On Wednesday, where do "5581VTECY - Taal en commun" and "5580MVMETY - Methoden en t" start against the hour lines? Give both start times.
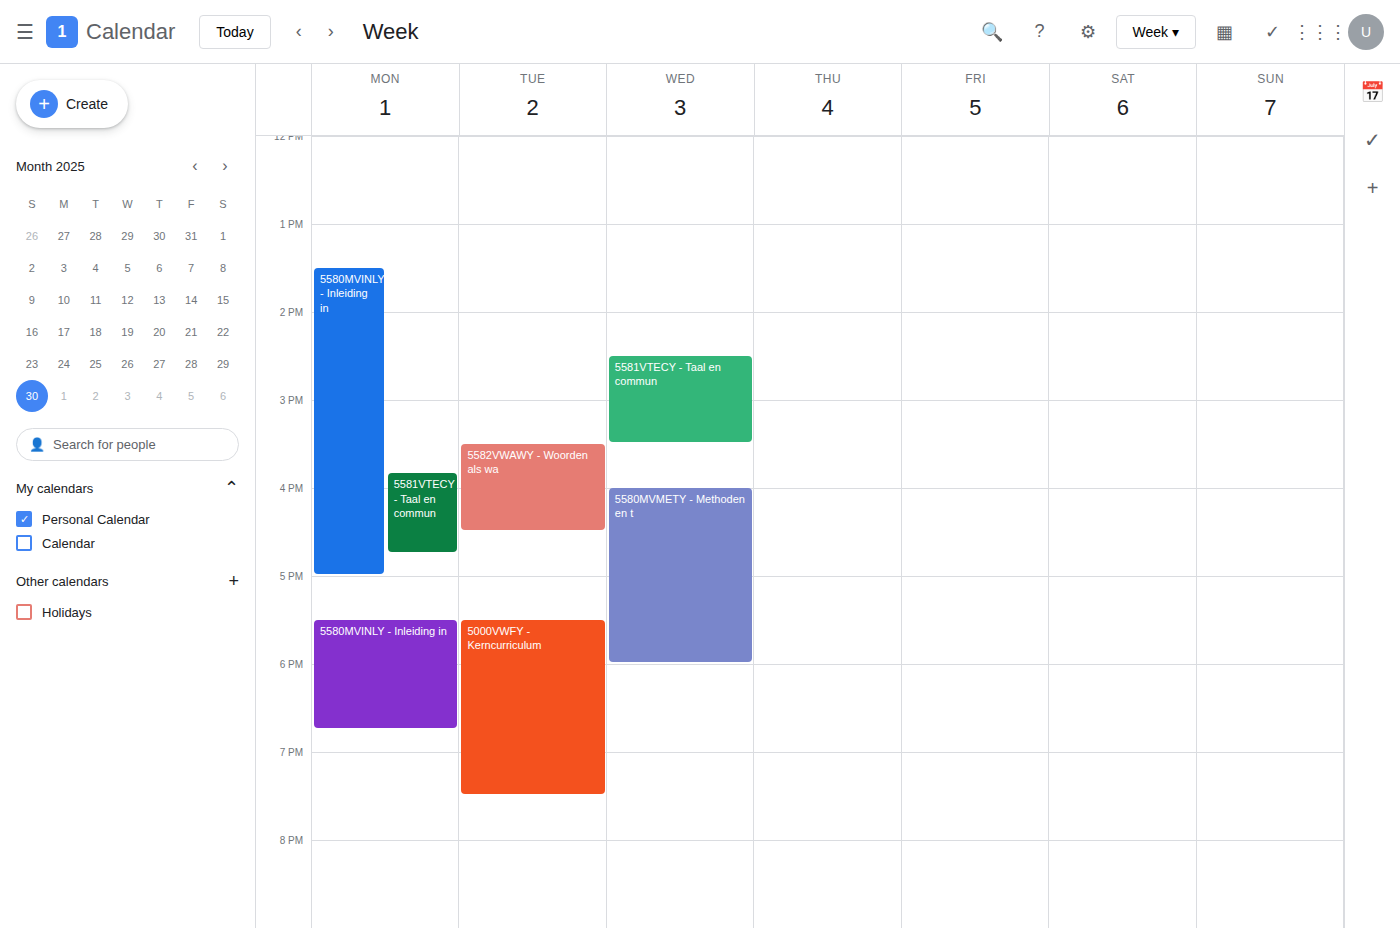
"5581VTECY - Taal en commun": 2:30 PM, halfway between the 2 PM and 3 PM lines. "5580MVMETY - Methoden en t": 4:00 PM, exactly on the 4 PM line.